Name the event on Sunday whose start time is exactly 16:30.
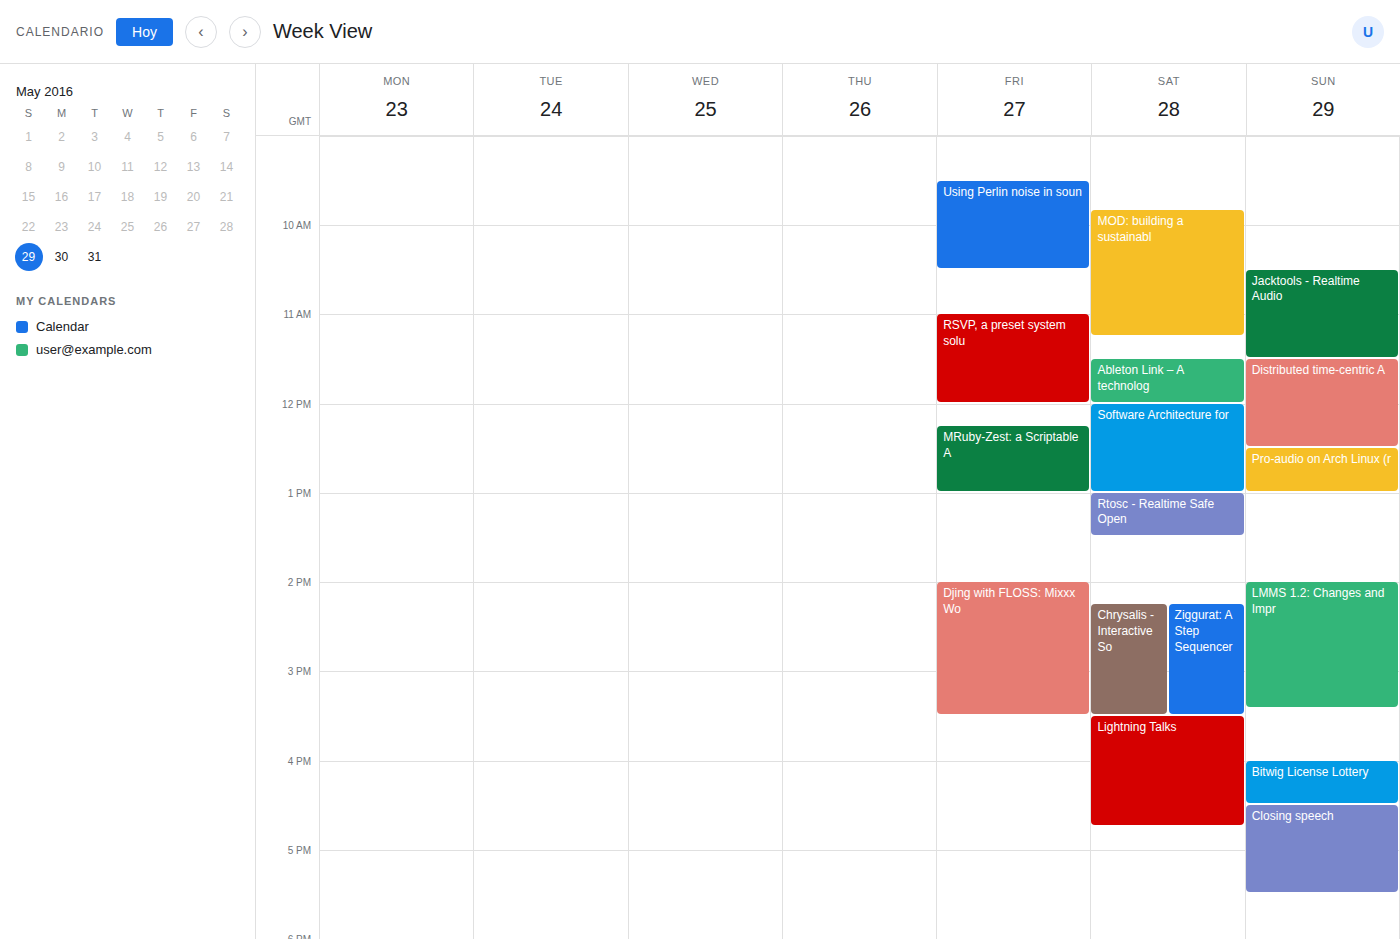
"Closing speech"